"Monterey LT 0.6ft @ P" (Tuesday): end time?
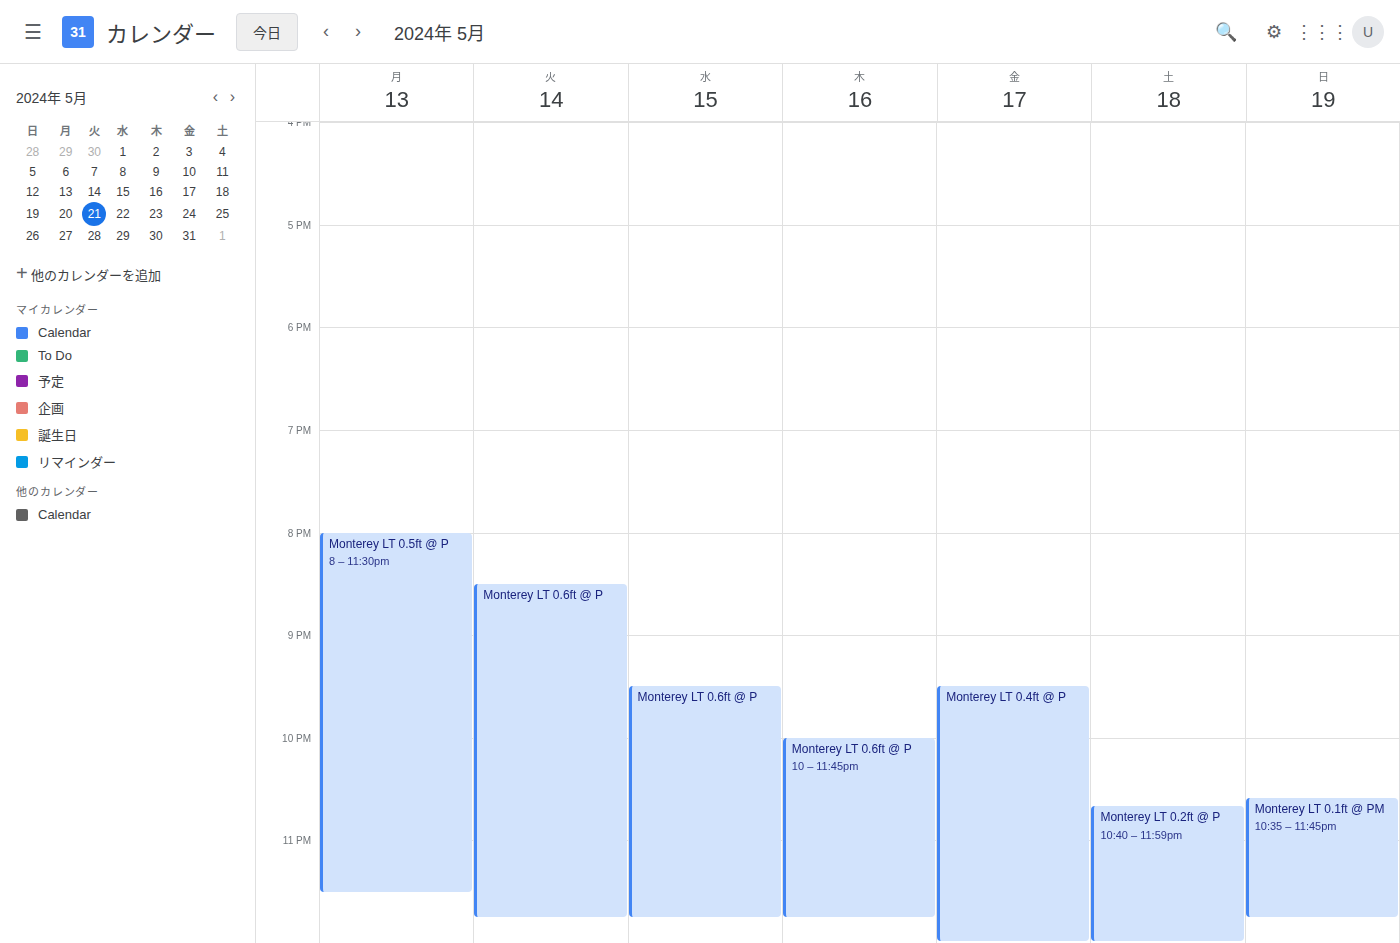
11:45 PM